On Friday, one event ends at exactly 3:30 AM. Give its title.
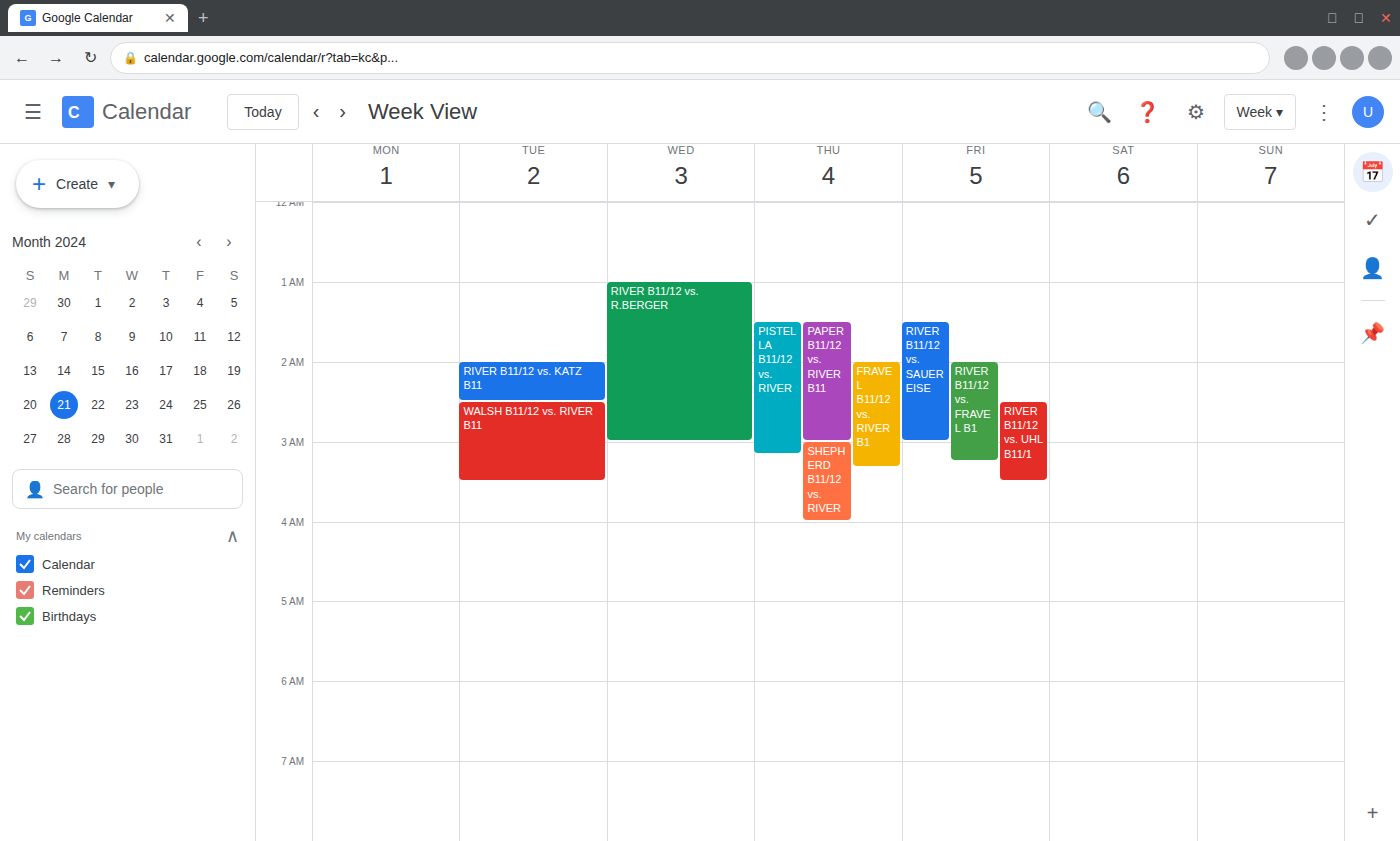
"RIVER B11/12 vs. UHL B11/1"